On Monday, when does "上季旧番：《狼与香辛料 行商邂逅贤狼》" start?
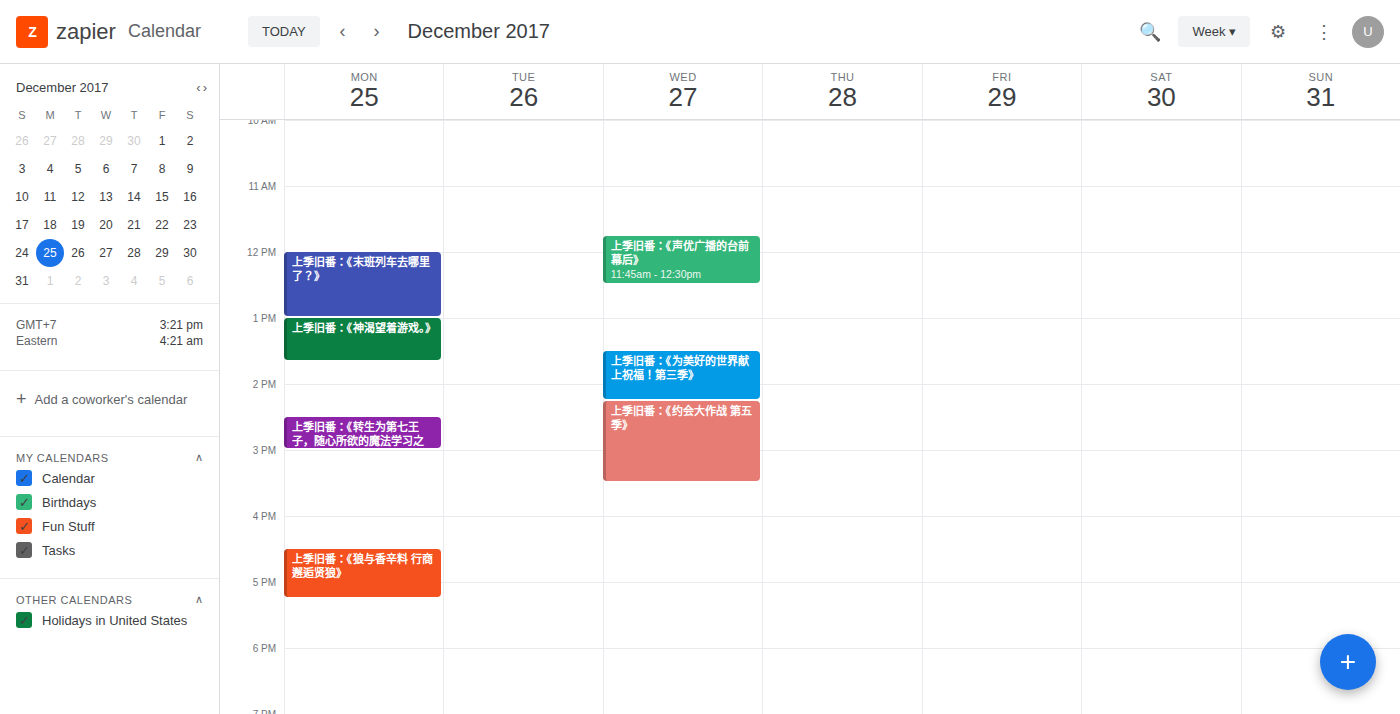
4:30 PM